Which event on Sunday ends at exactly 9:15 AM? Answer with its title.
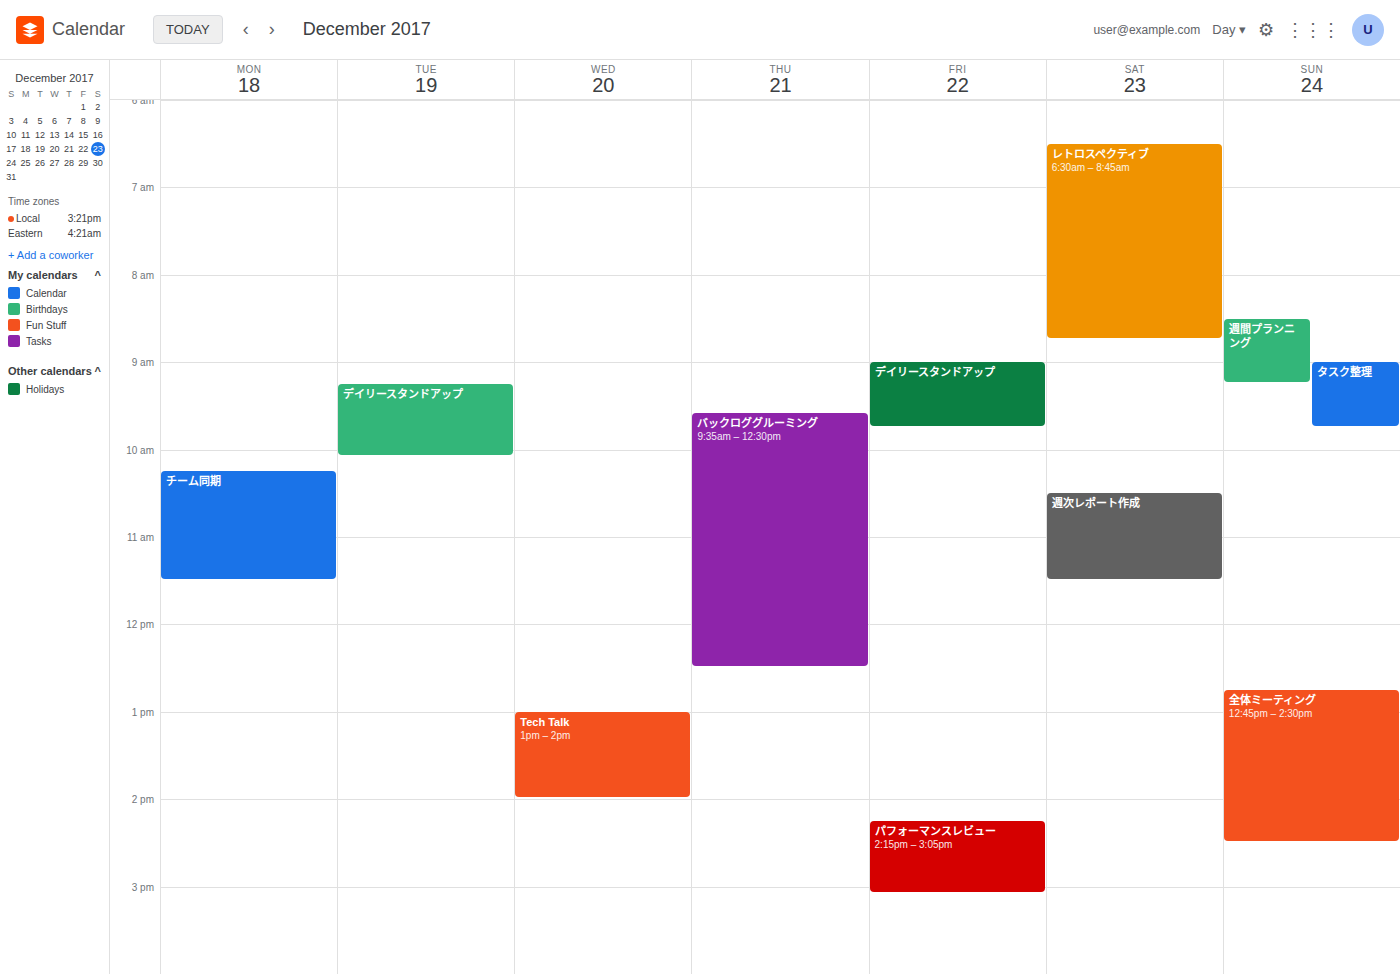
"週間プランニング"